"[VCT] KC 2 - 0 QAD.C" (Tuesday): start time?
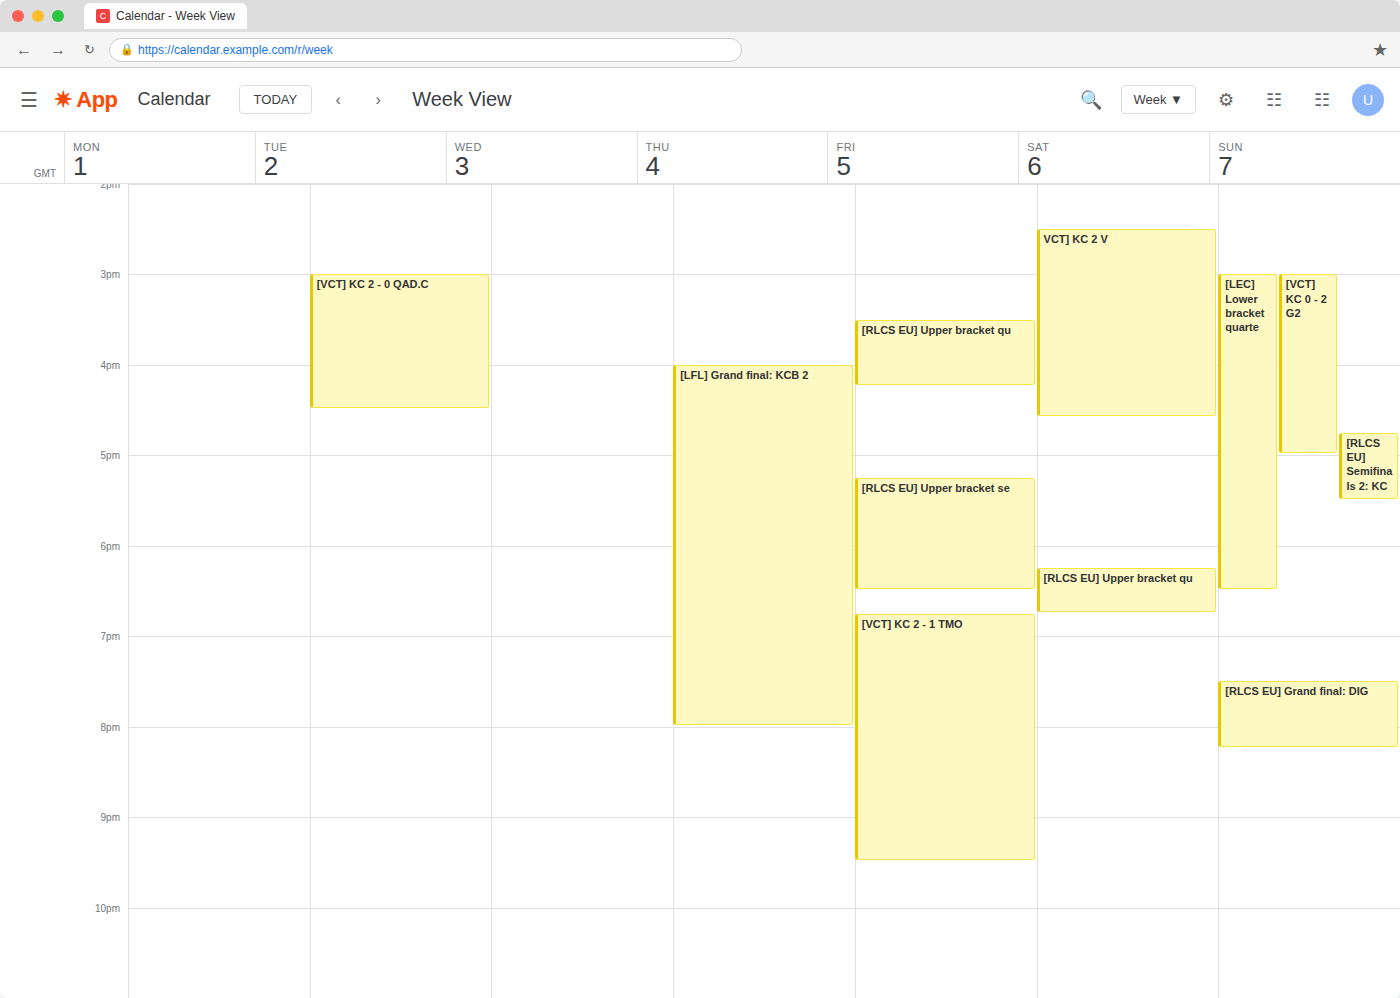
15:00